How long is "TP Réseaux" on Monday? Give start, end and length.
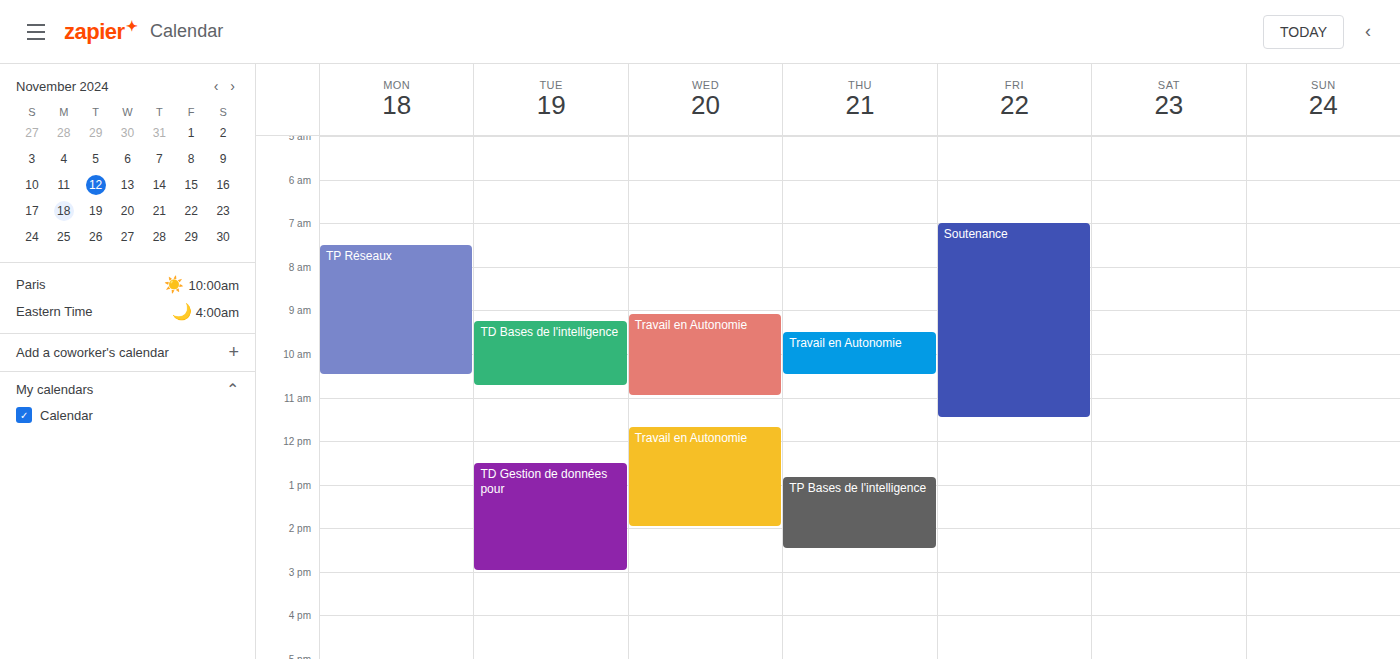
7:30 AM to 10:30 AM, 3 hours